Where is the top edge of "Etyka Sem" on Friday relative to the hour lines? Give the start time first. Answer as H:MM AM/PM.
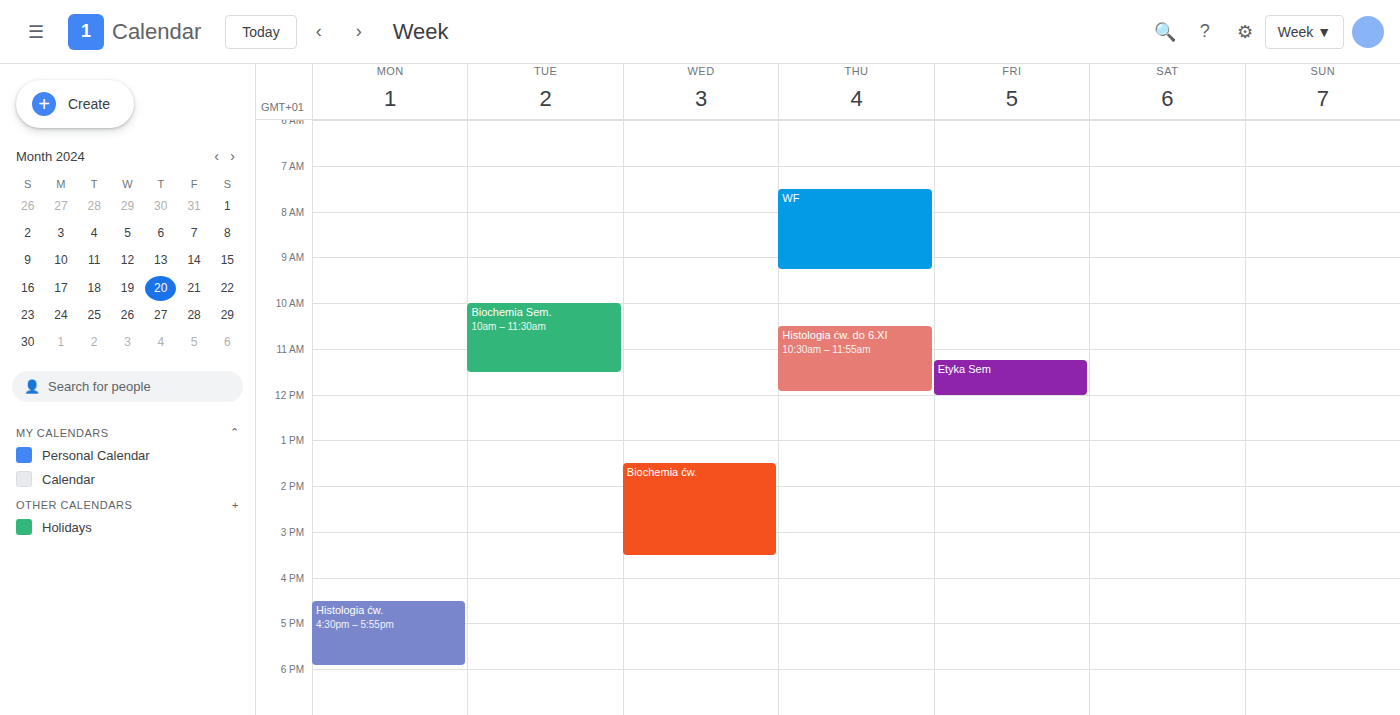
11:15 AM -- neither: a quarter of the way from the 11 AM line to the 12 PM line.